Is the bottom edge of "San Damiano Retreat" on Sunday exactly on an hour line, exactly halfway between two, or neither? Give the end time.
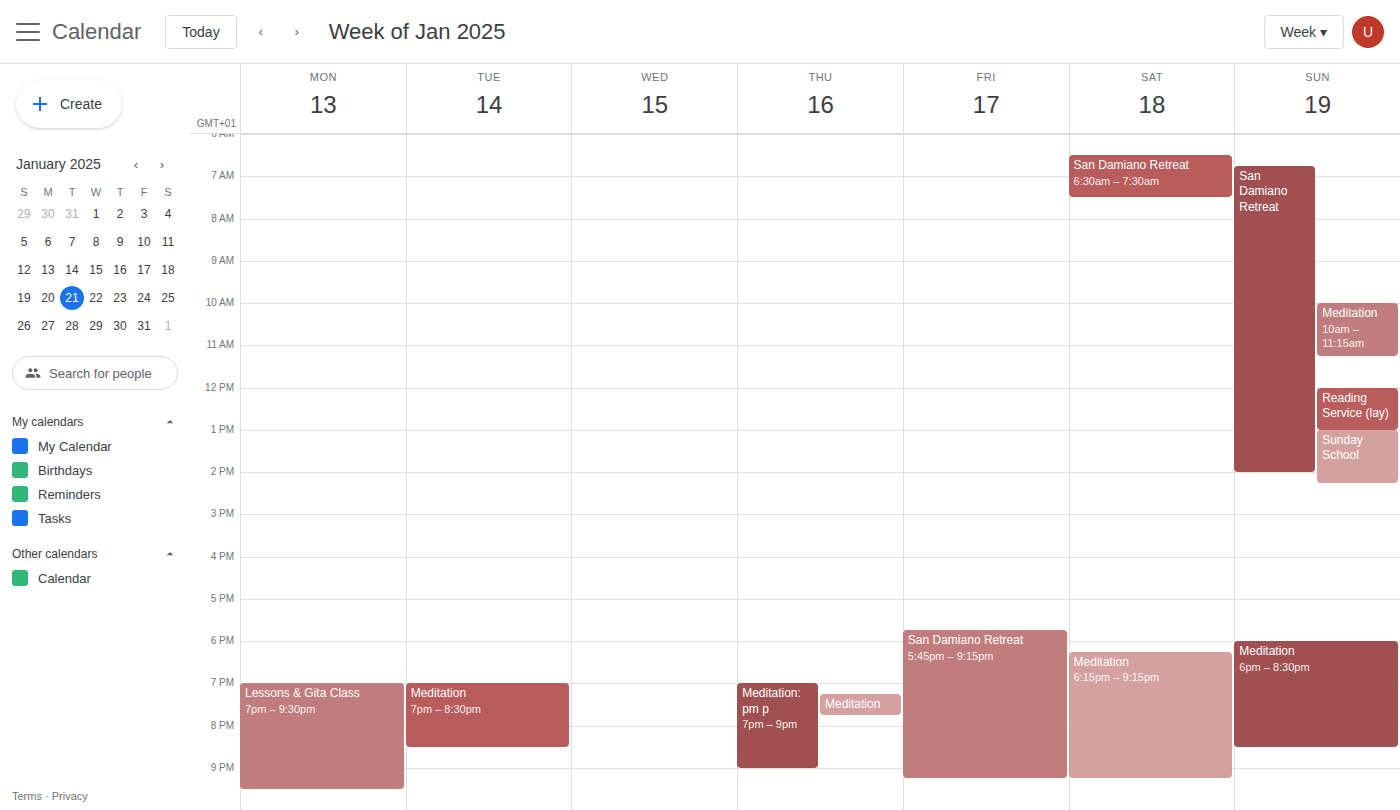
2:00 PM -- exactly on the 2 PM line.